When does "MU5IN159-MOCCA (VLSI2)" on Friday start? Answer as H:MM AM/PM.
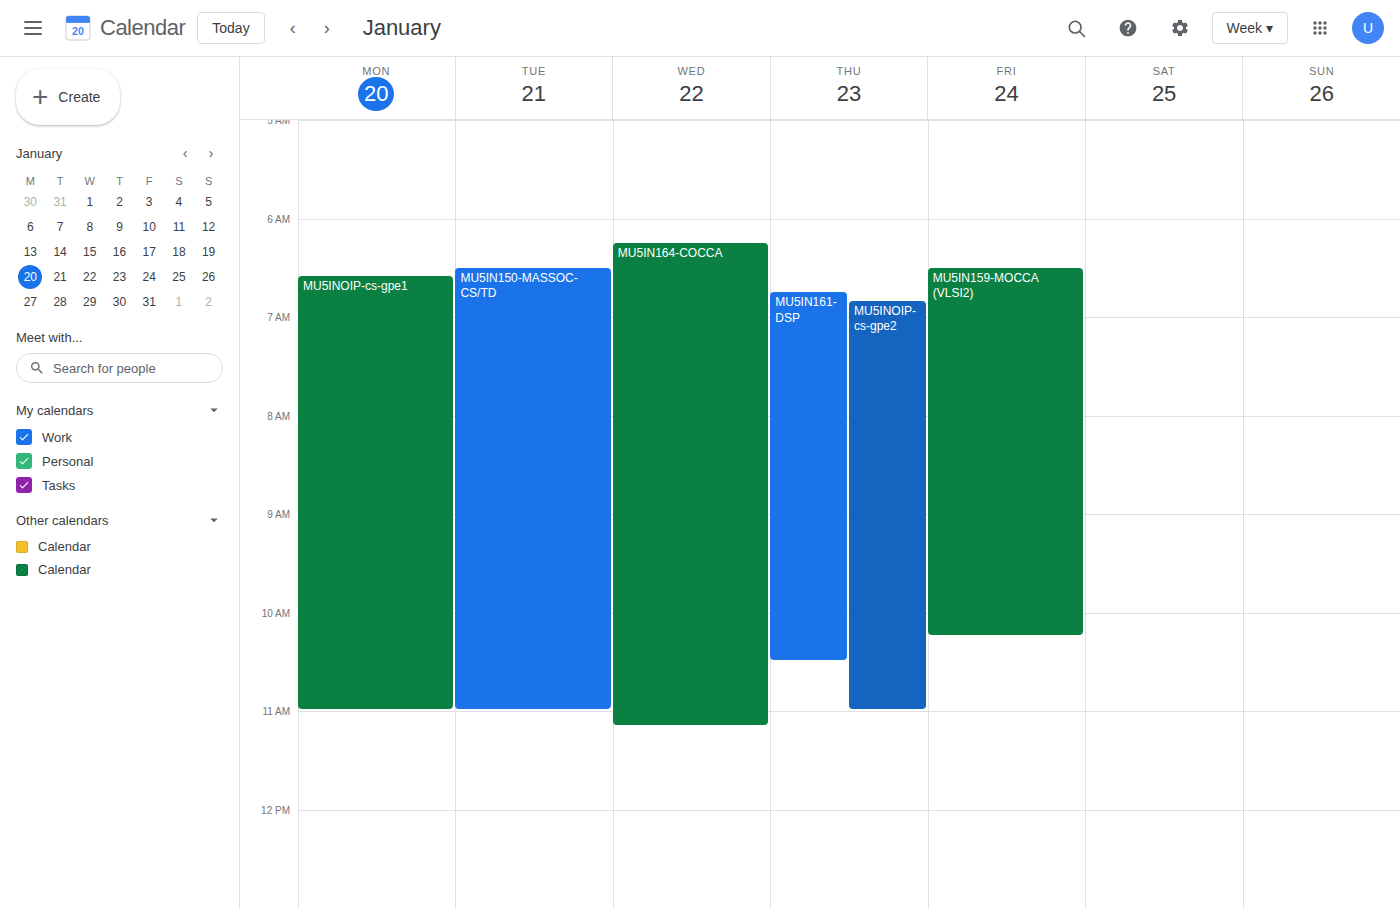
6:30 AM